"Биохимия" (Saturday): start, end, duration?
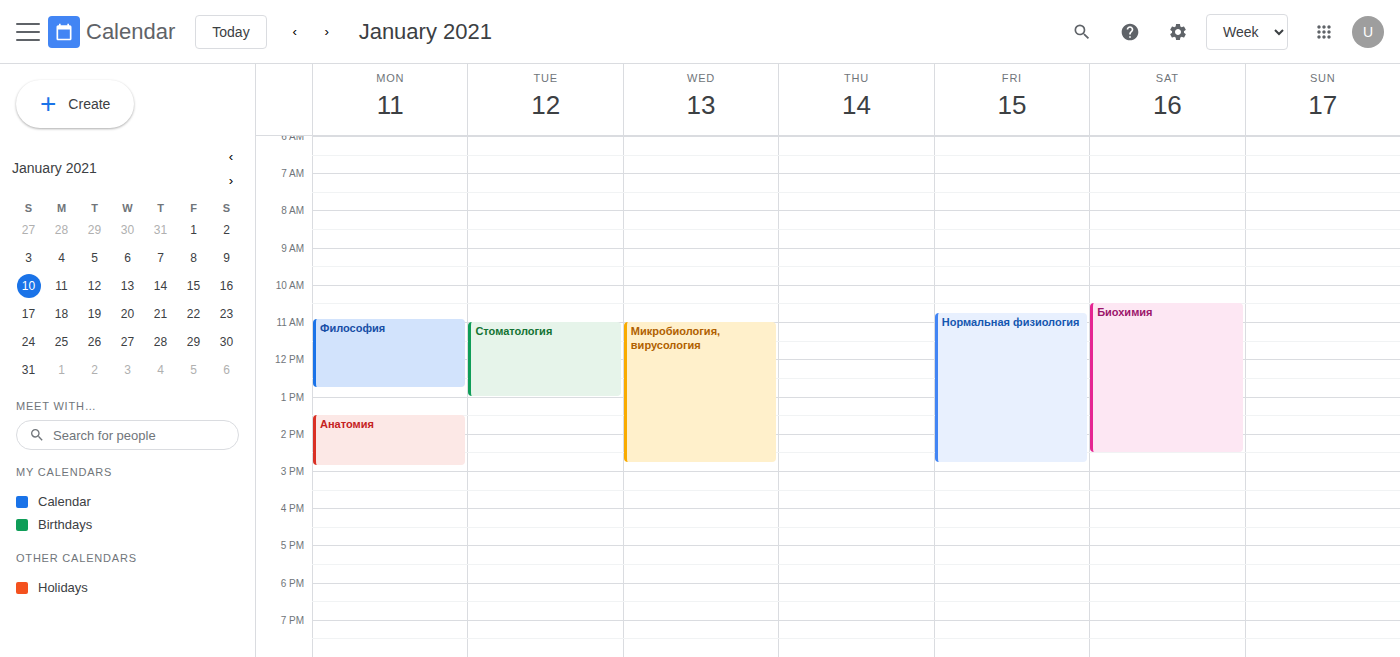
10:30 AM to 2:30 PM, 4 hours